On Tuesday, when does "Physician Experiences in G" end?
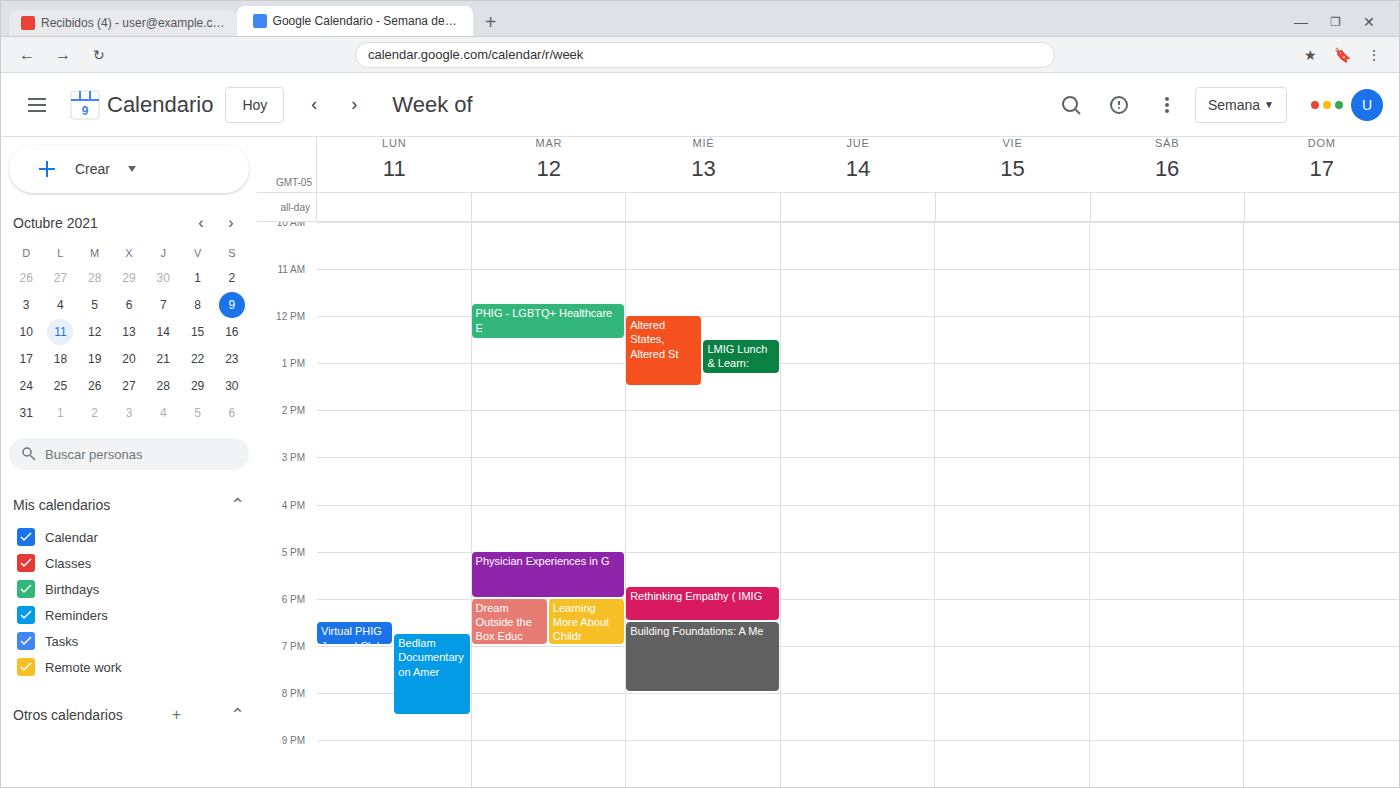
6:00 PM